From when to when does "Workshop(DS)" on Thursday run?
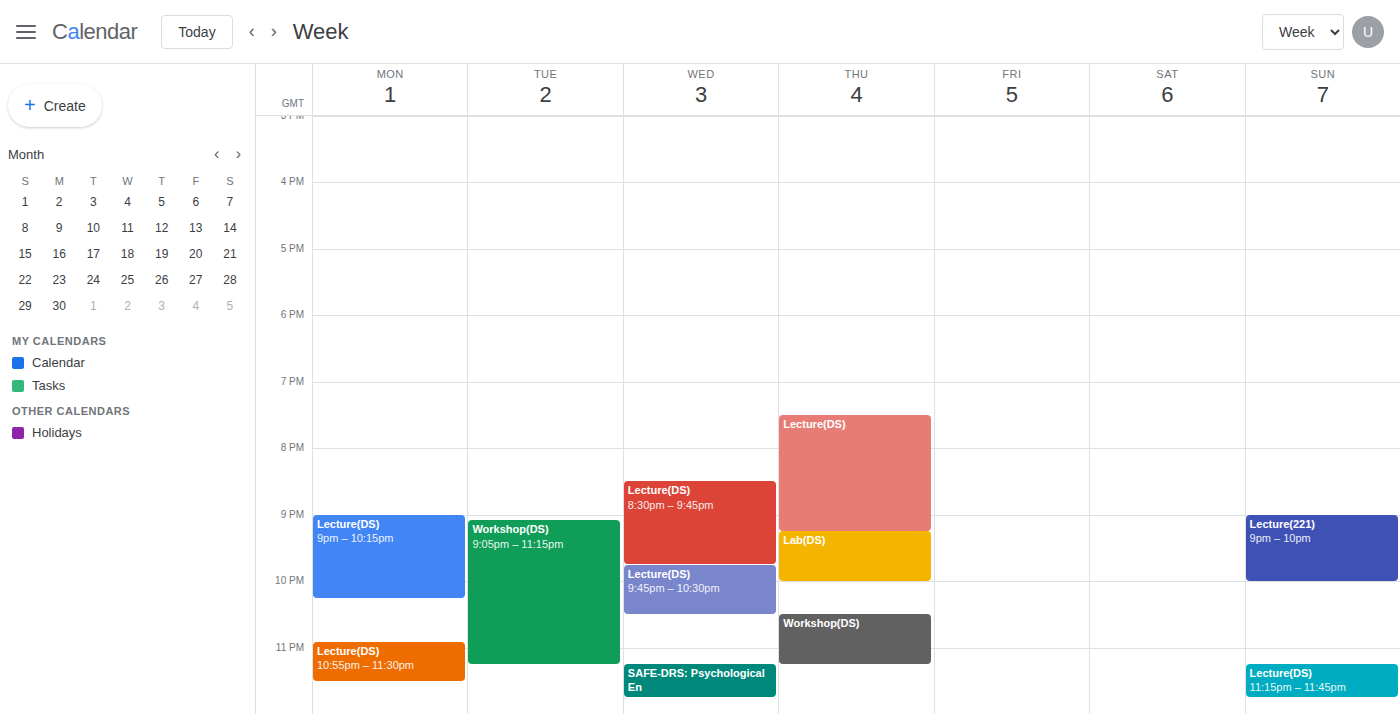
10:30 PM to 11:15 PM